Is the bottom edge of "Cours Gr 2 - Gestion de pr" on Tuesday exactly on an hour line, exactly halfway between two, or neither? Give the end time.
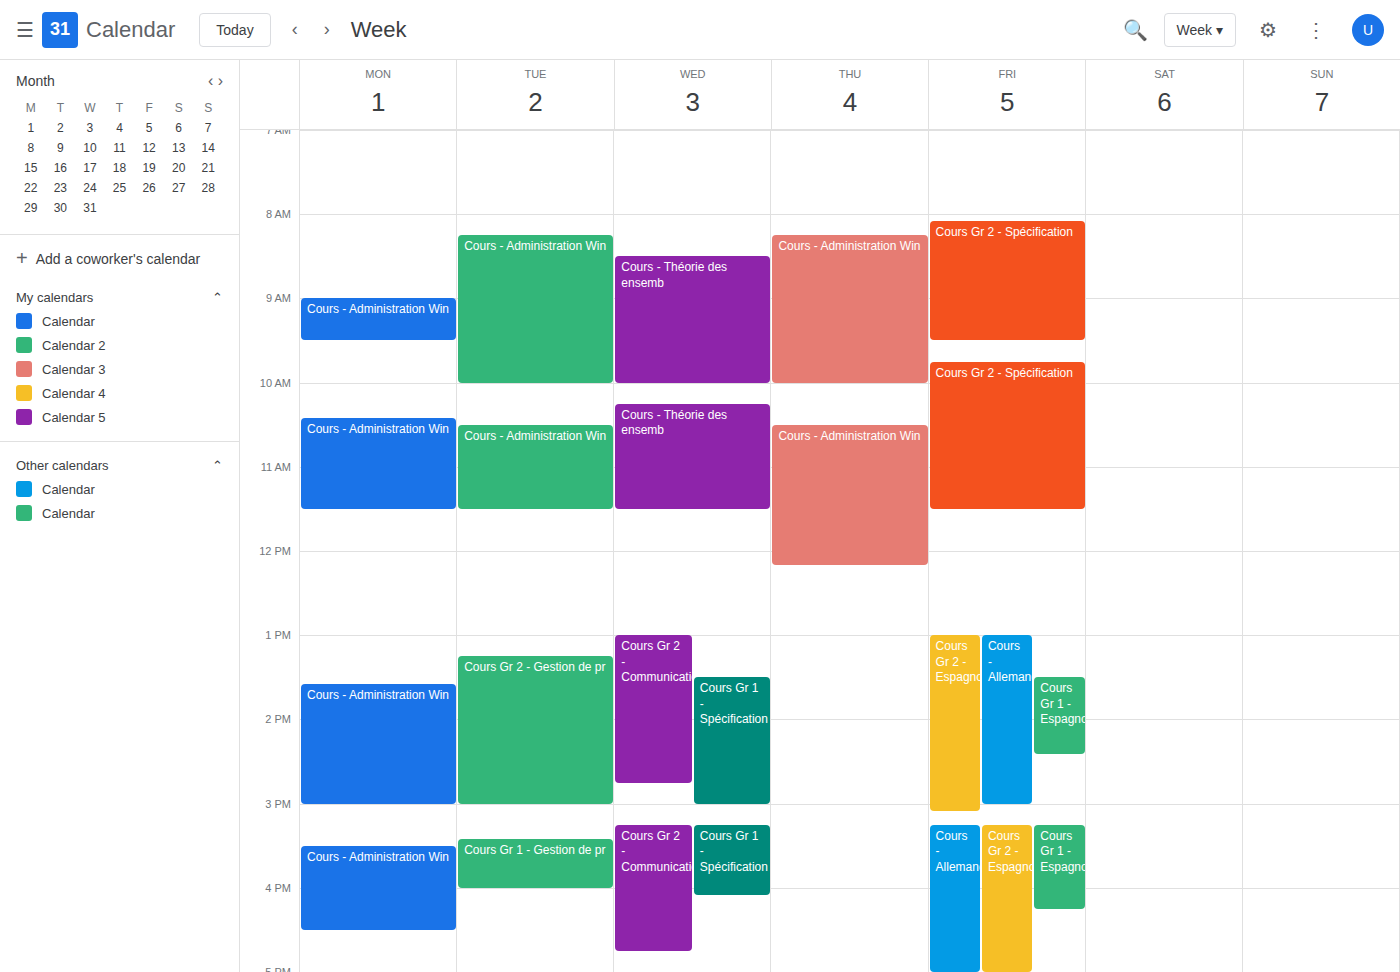
3:00 PM -- exactly on the 3 PM line.